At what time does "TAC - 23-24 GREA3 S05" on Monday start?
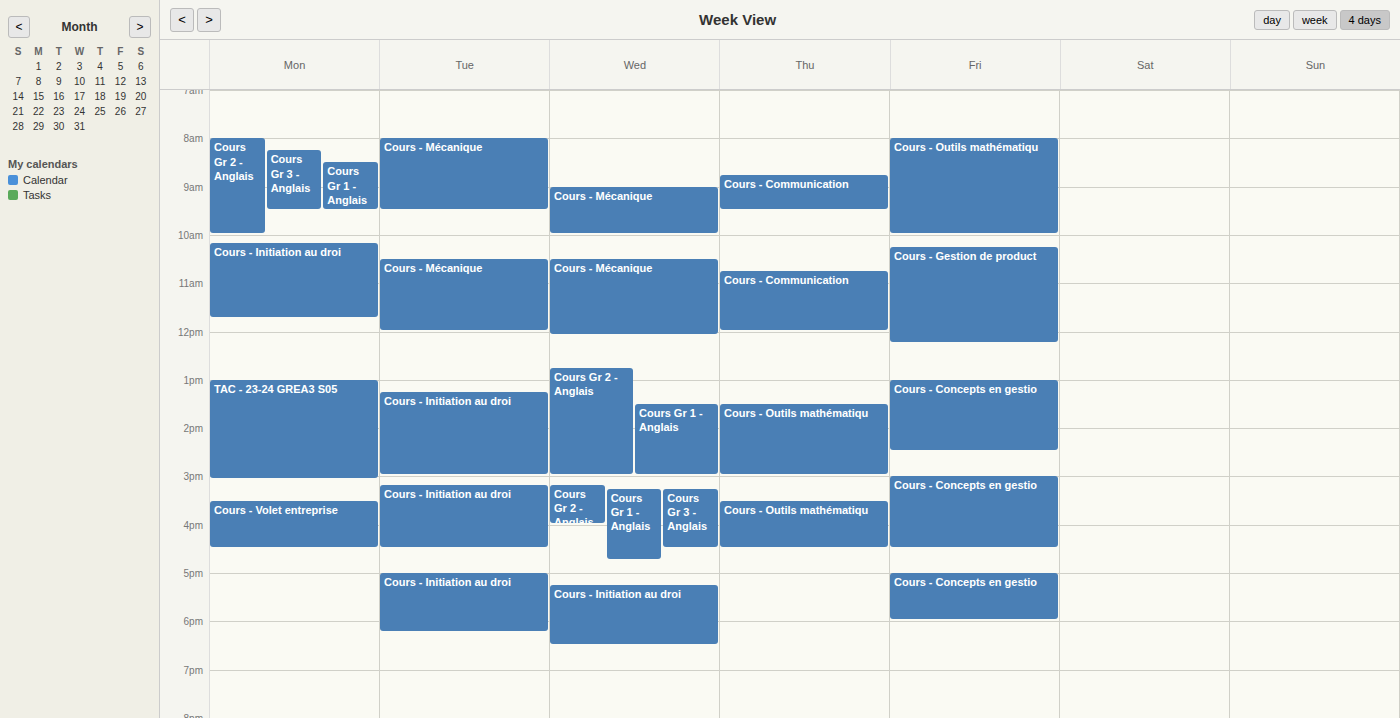
1:00 PM